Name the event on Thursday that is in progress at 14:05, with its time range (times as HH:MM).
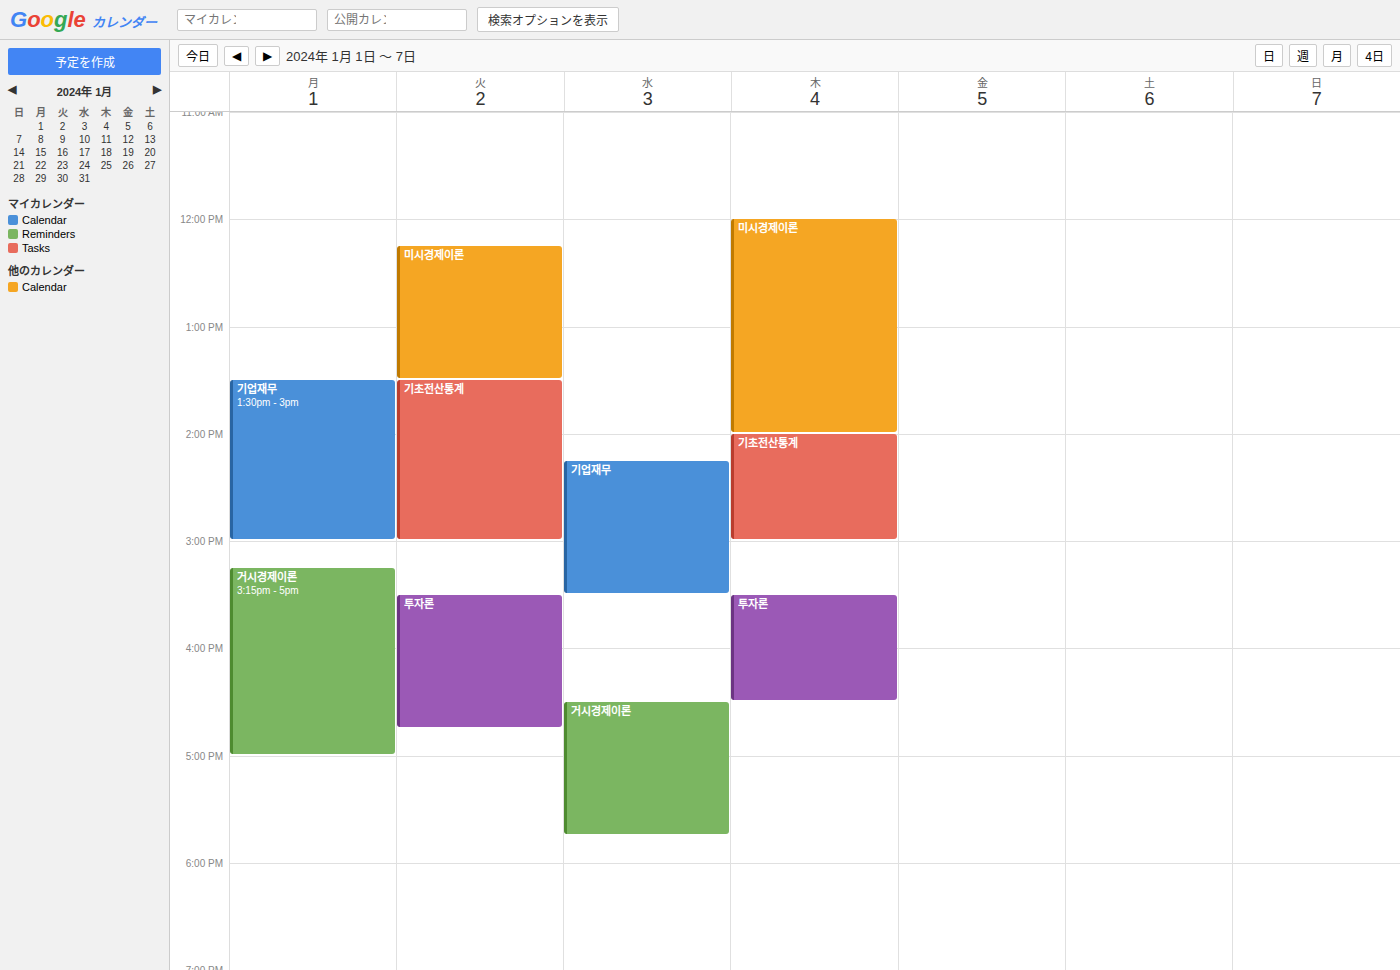
"기초전산통계", 14:00 to 15:00